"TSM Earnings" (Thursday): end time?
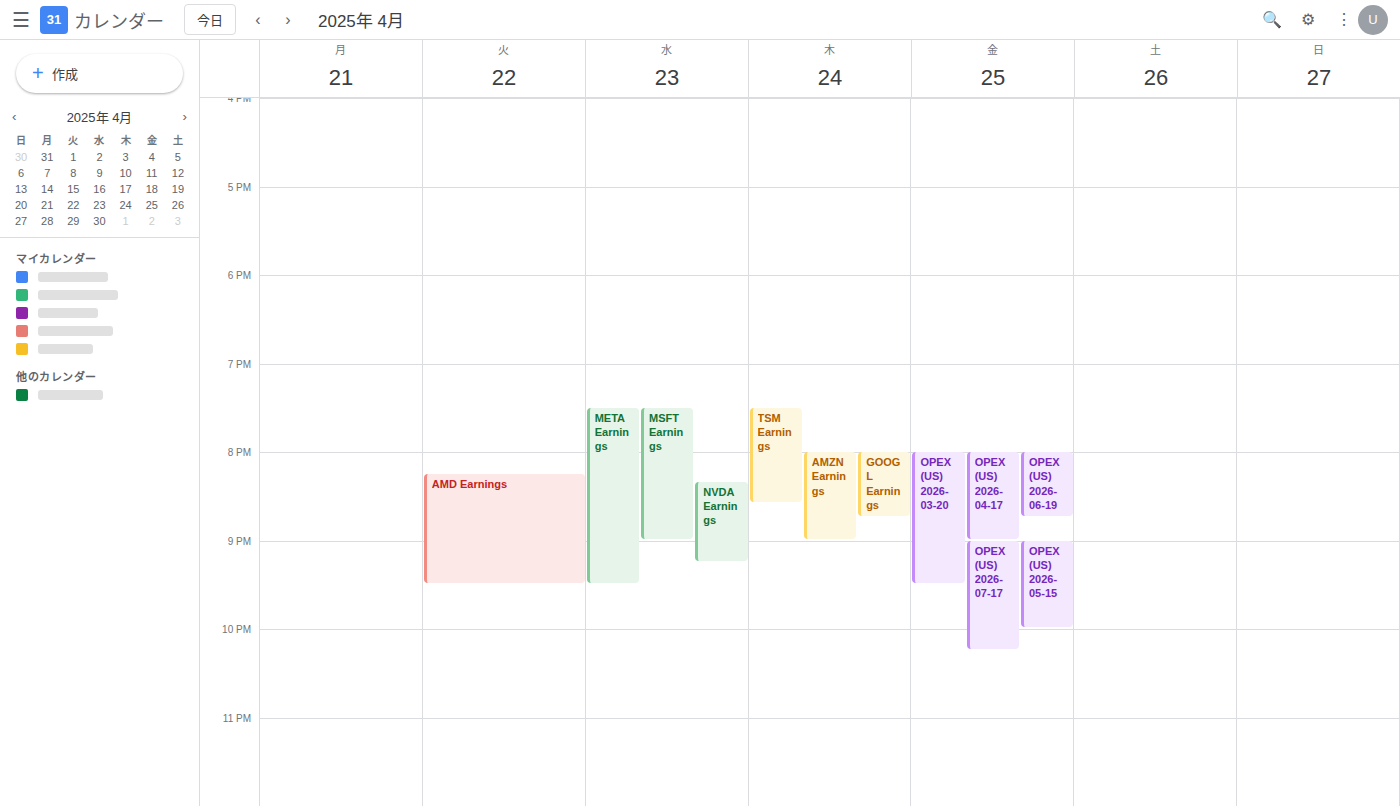
20:35